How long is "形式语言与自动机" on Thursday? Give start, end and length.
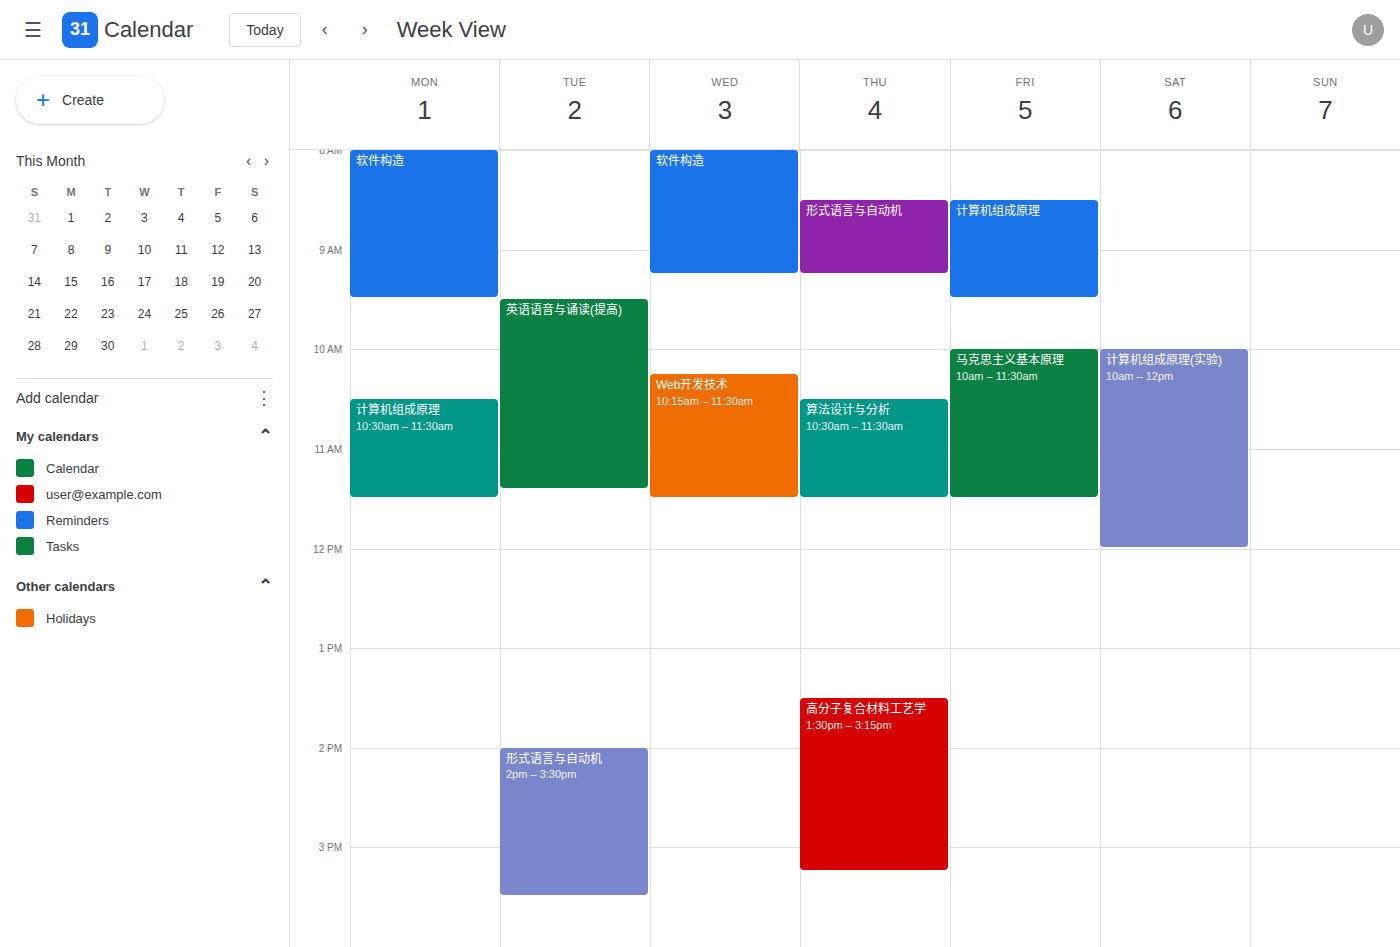
8:30 AM to 9:15 AM, 45 minutes